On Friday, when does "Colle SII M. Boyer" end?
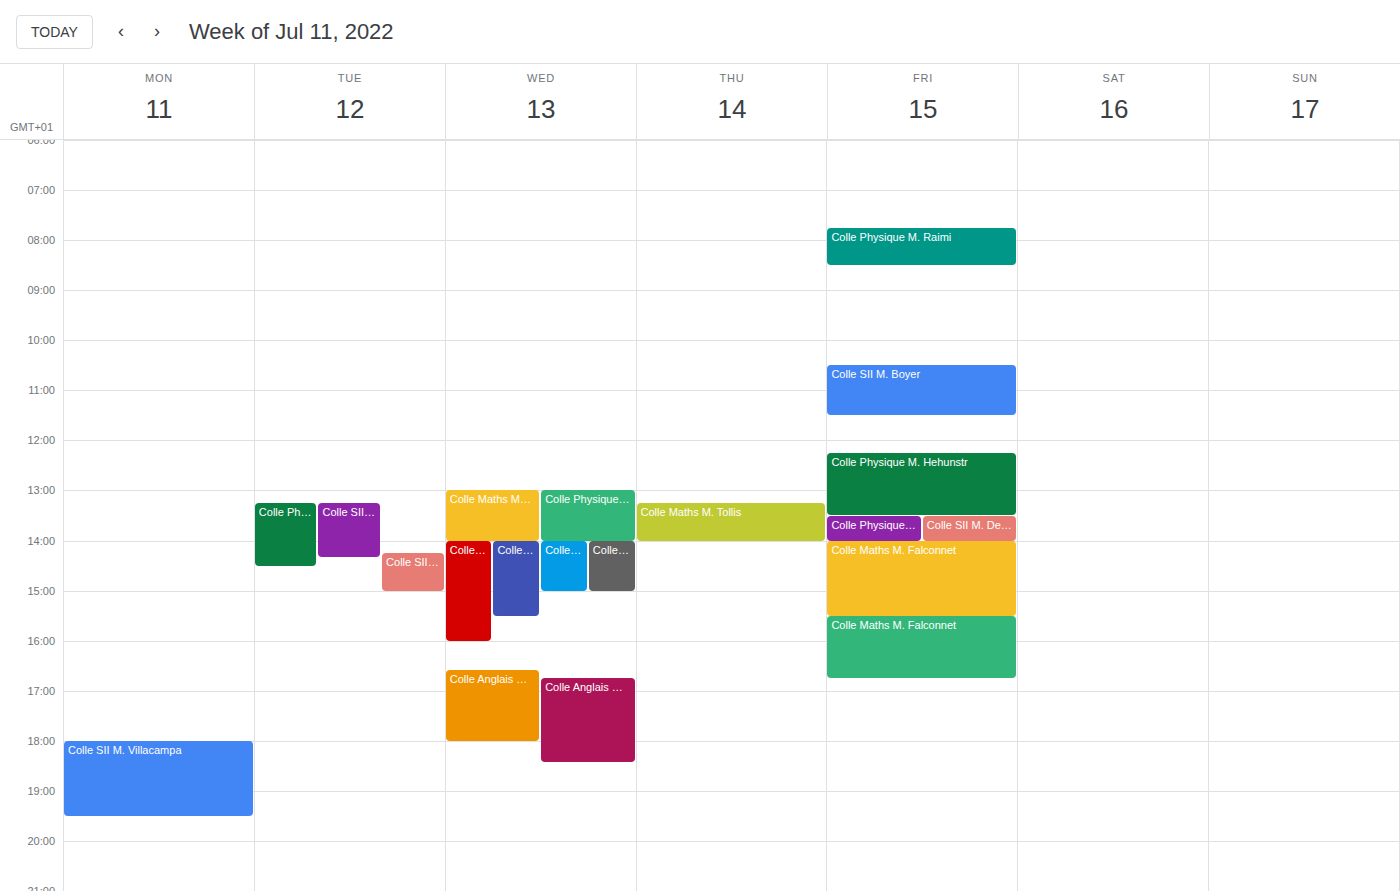
11:30 AM